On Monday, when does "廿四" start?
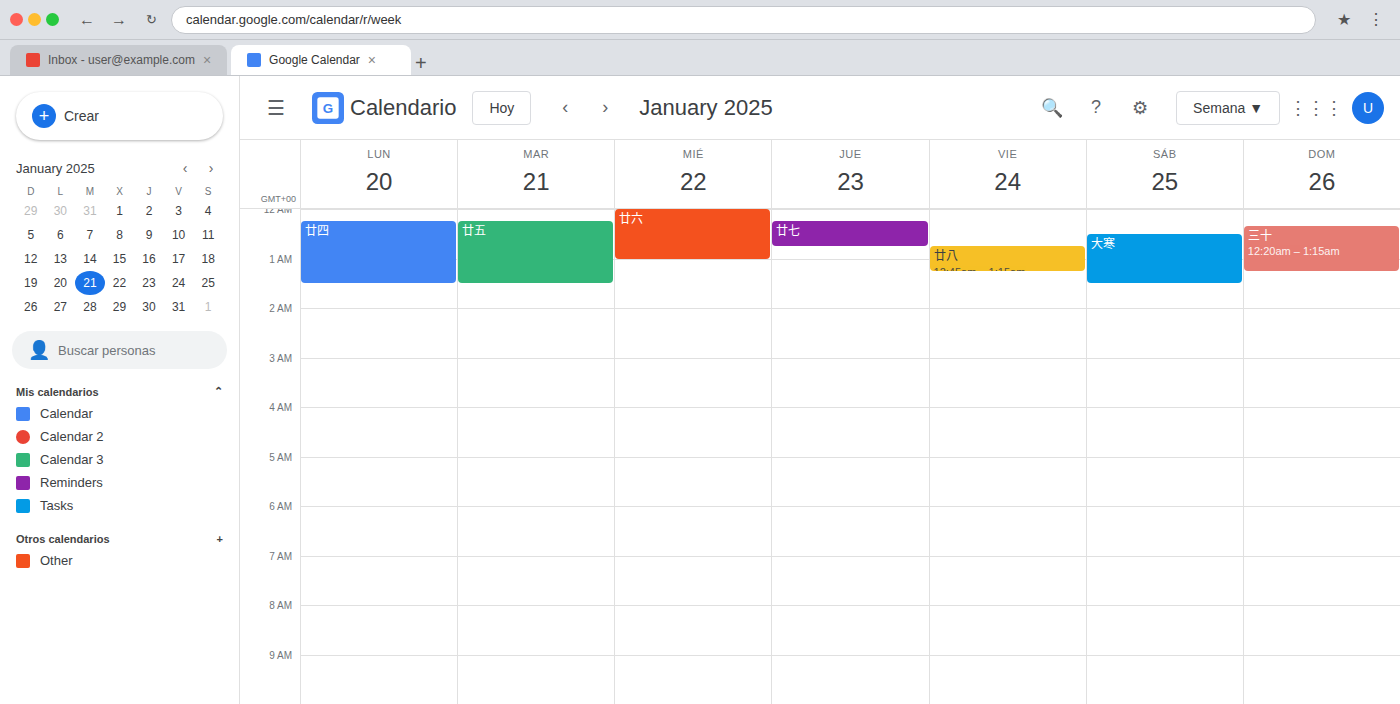
00:15